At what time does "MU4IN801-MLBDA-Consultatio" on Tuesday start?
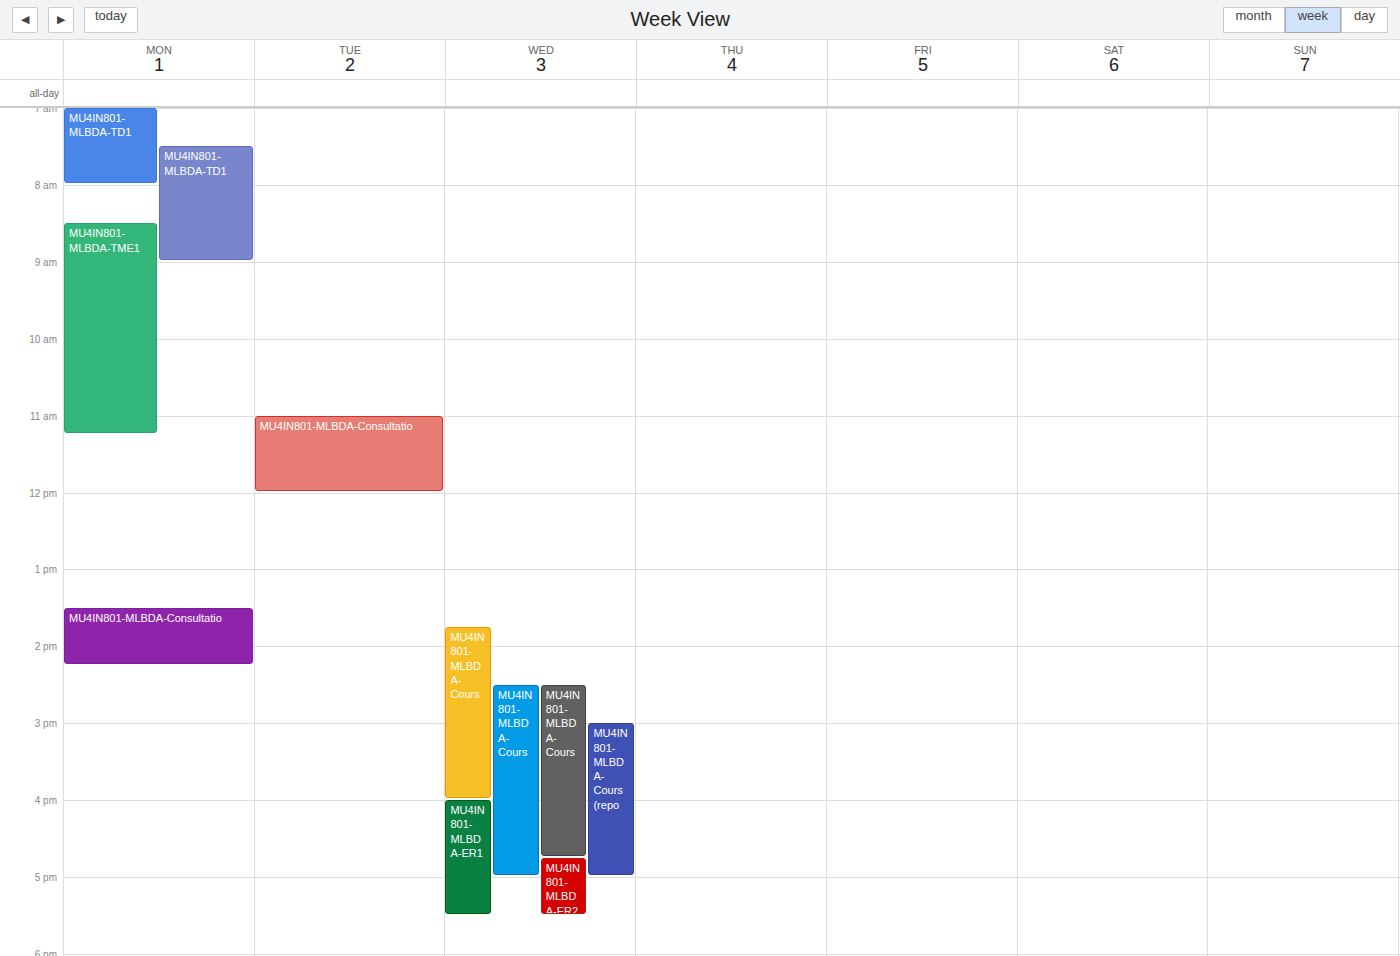
11:00 AM